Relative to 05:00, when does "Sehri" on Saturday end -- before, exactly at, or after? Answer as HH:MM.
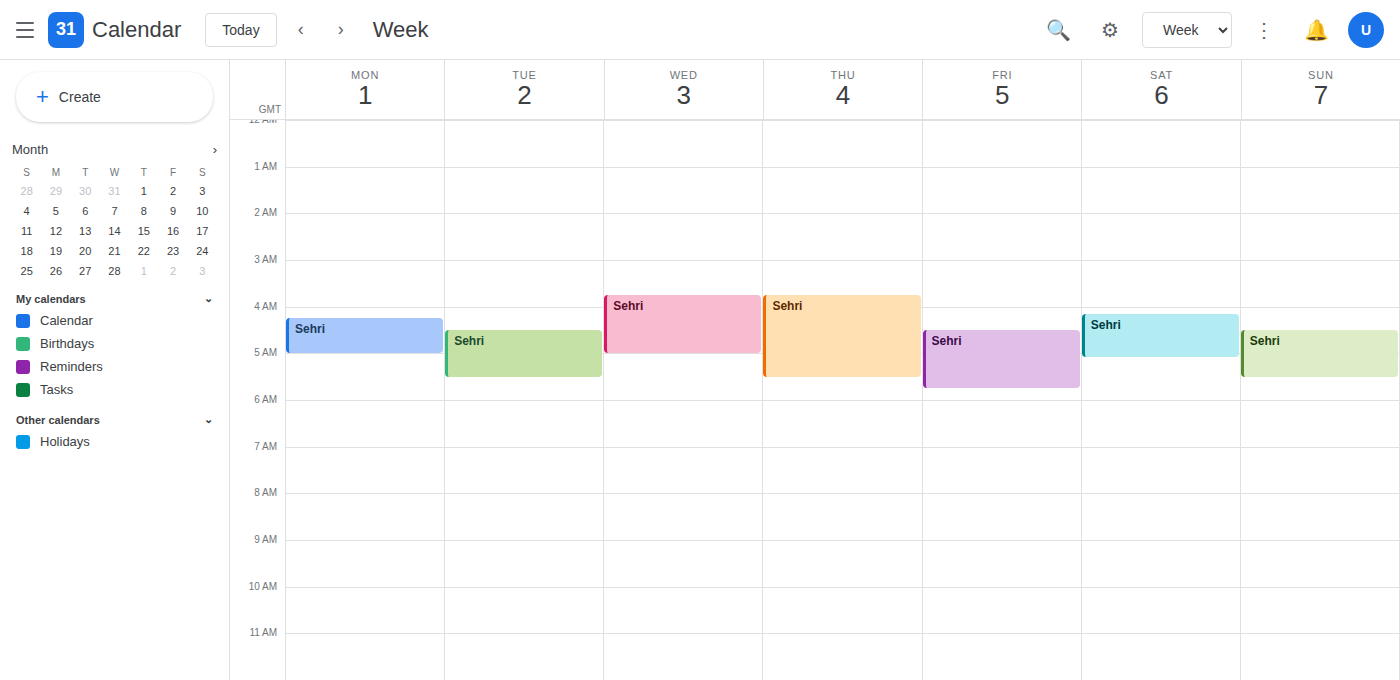
05:05 -- after 05:00, 5 minutes below the 05:00 line.